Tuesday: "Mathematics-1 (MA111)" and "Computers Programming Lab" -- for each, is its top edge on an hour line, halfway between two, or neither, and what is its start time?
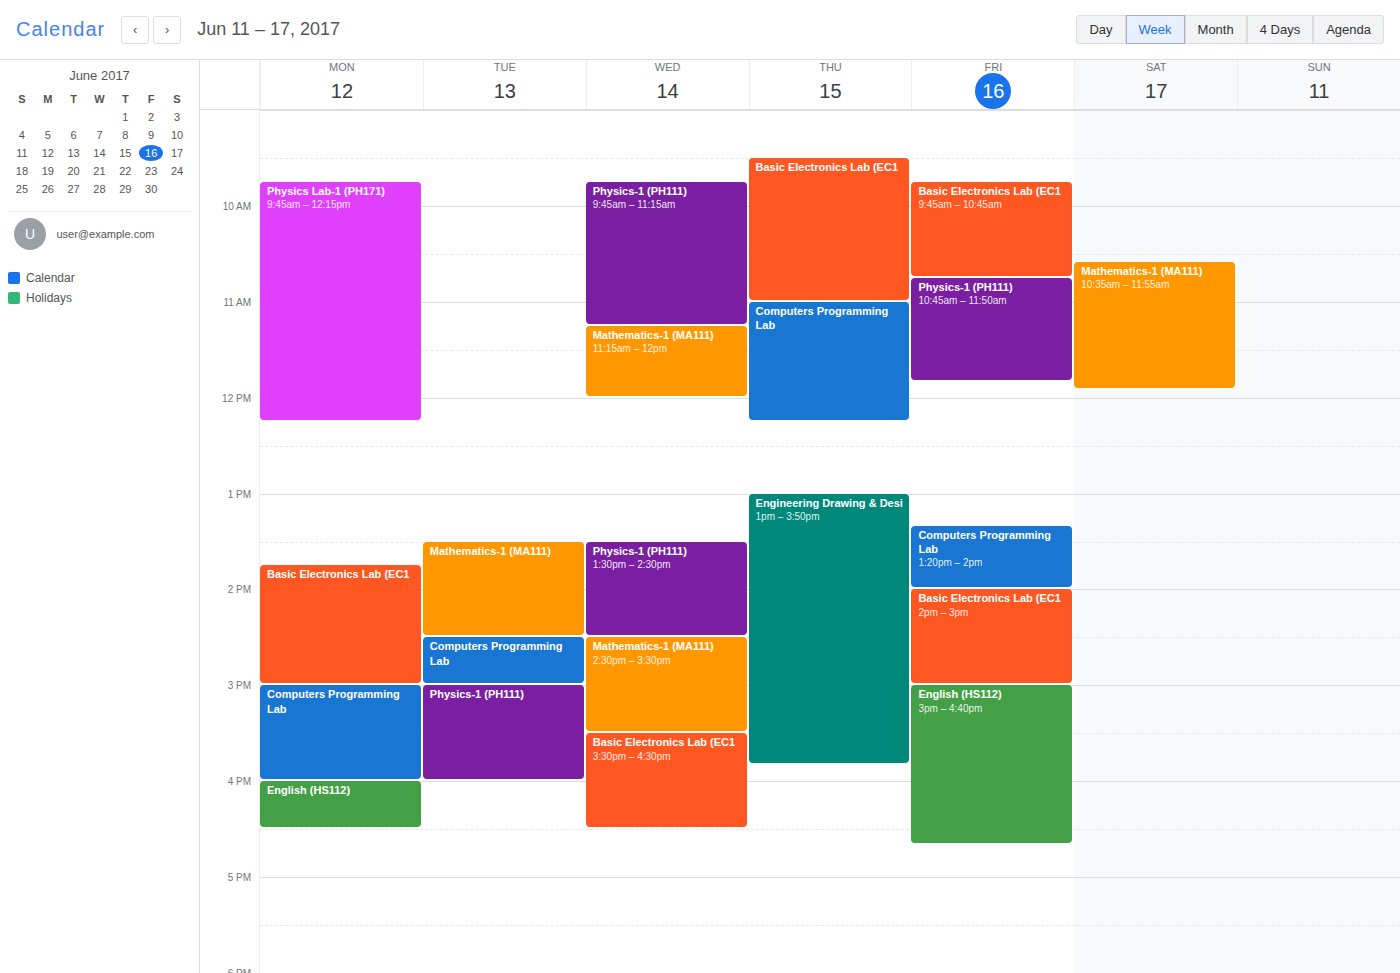
"Mathematics-1 (MA111)": 13:30, halfway between the 13:00 and 14:00 lines. "Computers Programming Lab": 14:30, halfway between the 14:00 and 15:00 lines.